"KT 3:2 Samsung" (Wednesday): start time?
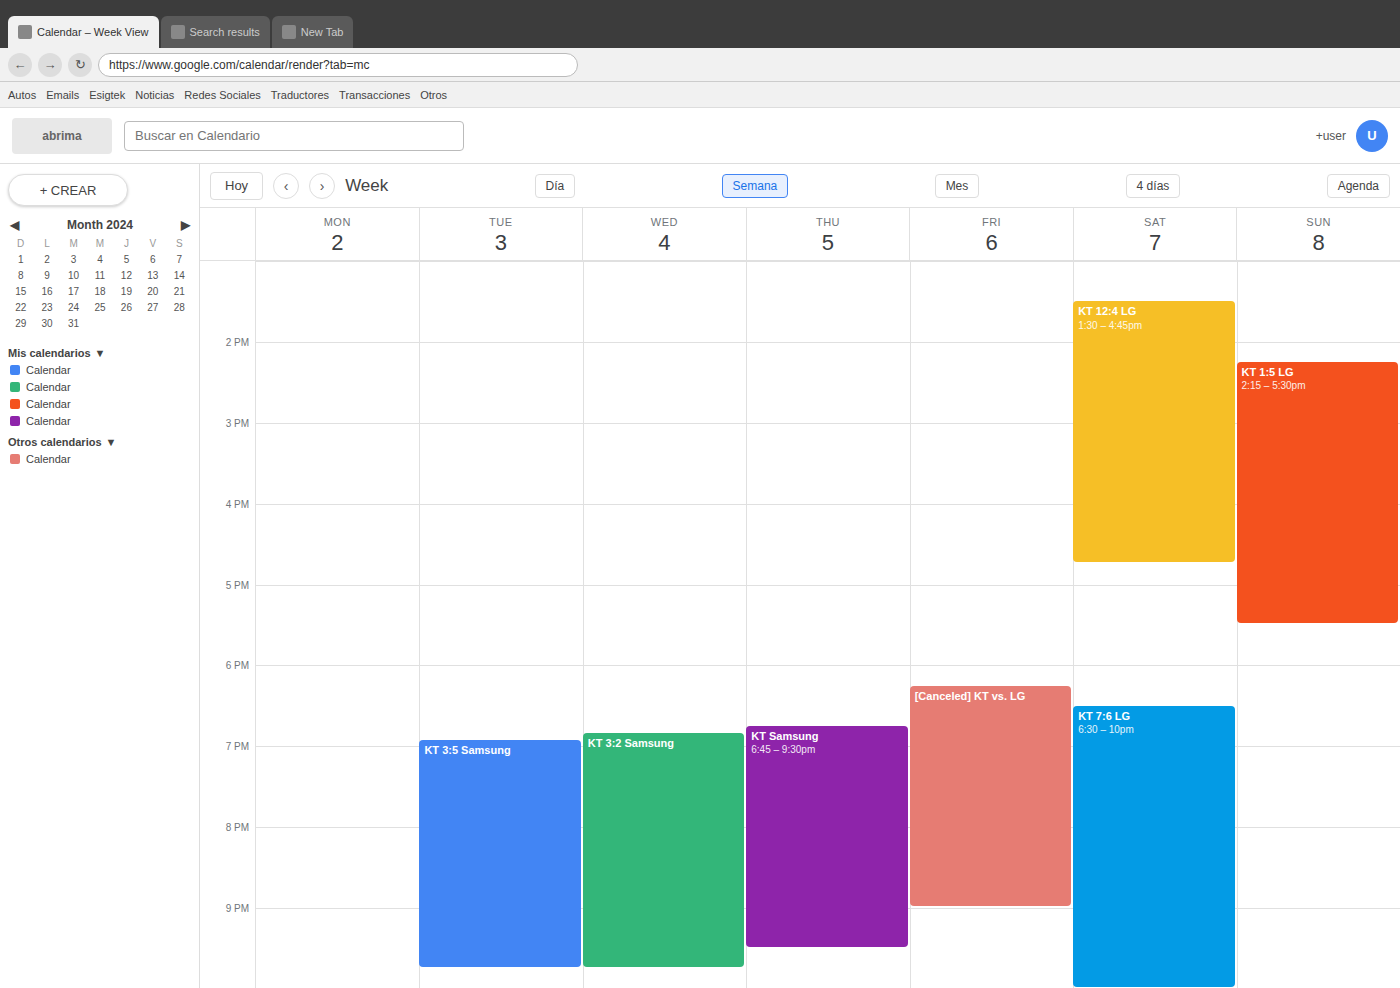
6:50 PM